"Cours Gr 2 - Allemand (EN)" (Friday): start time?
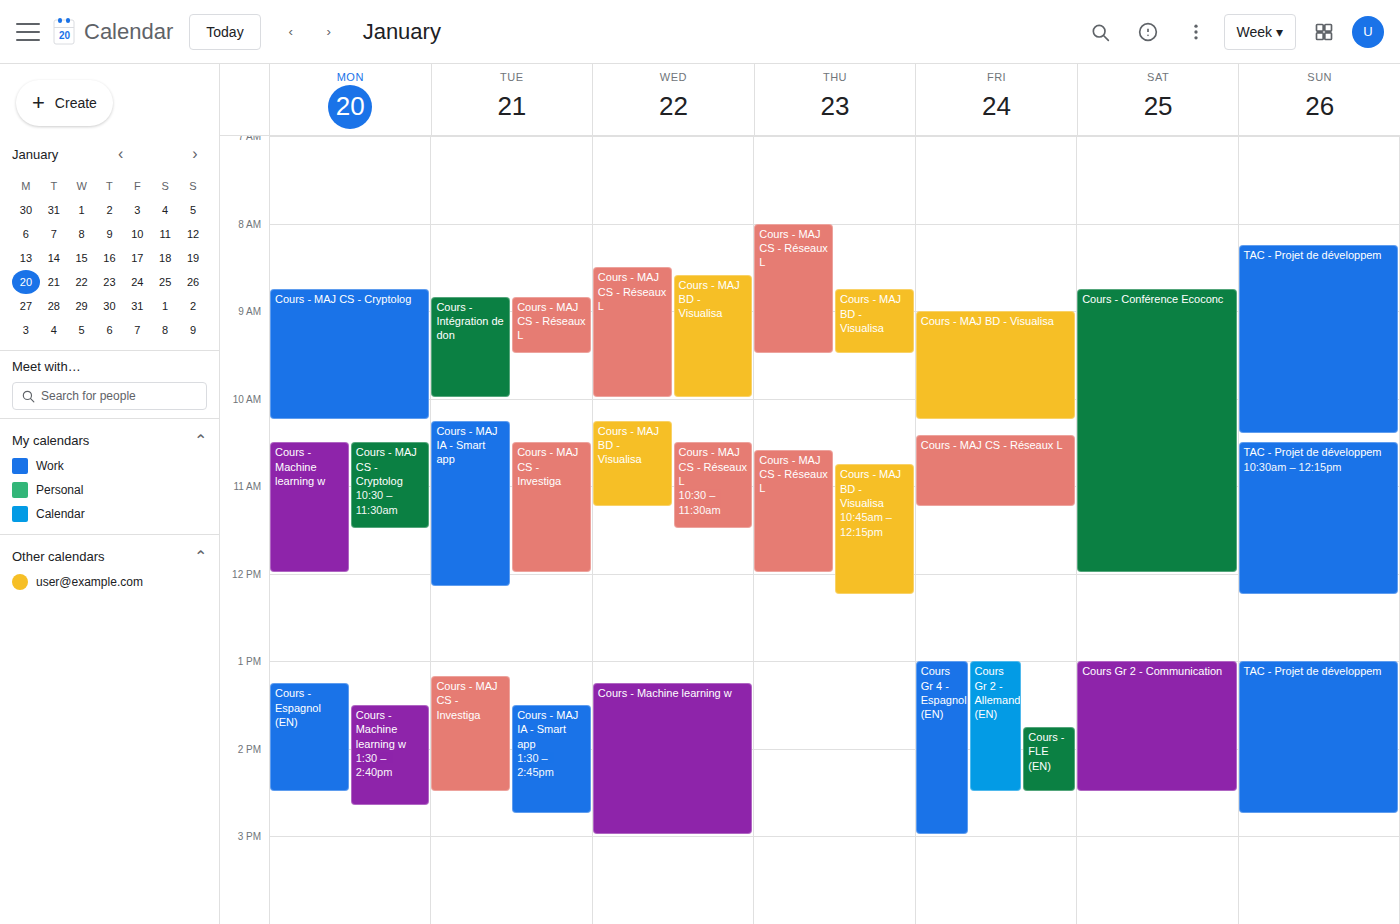
1:00 PM